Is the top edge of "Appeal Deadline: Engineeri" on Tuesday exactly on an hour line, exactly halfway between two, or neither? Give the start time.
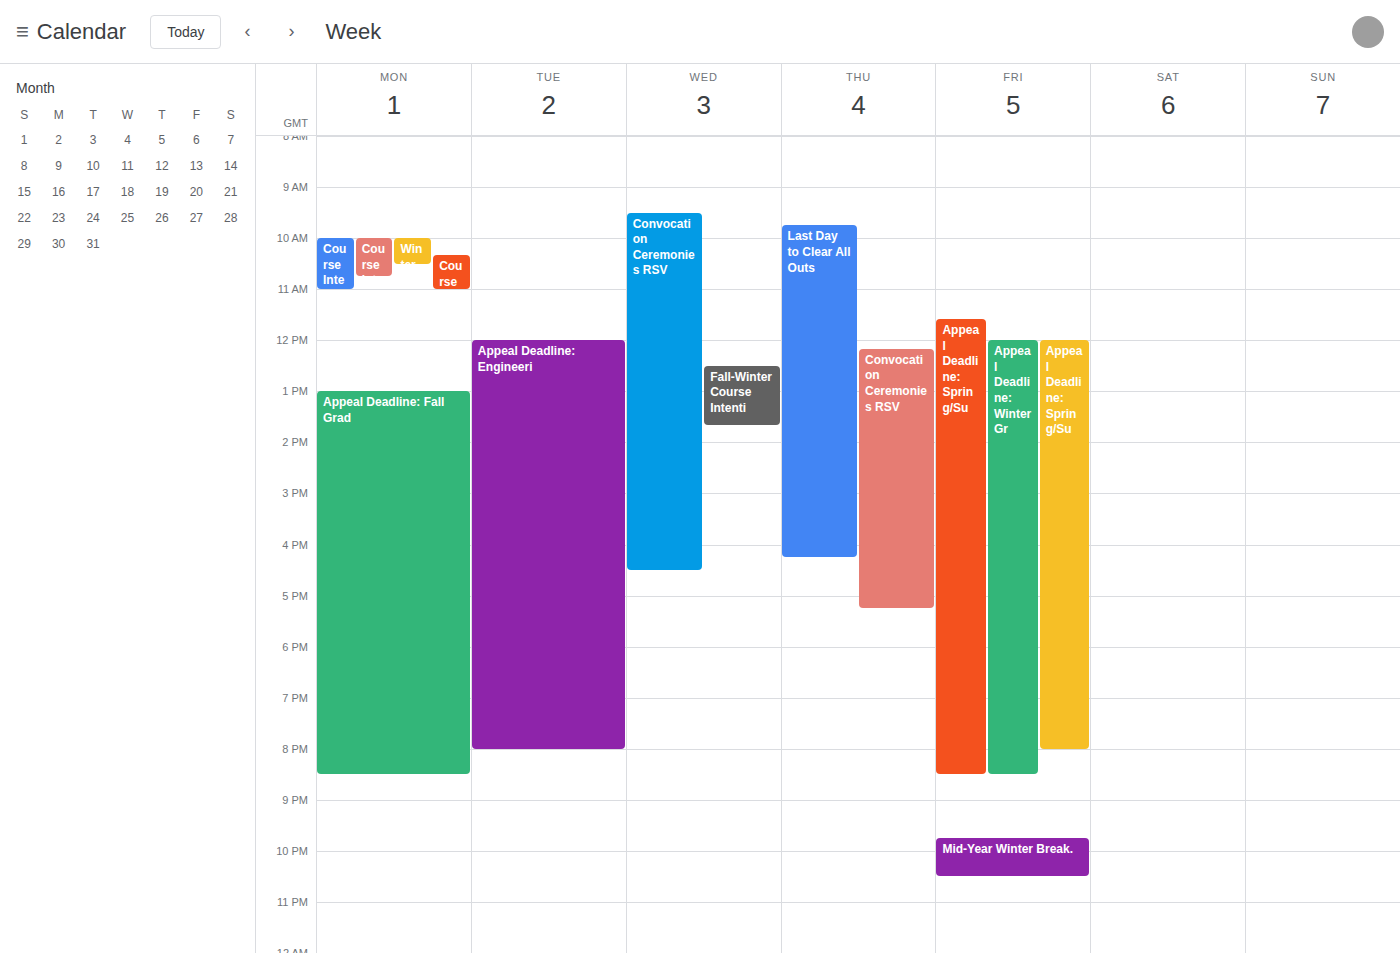
12:00 PM -- exactly on the 12 PM line.